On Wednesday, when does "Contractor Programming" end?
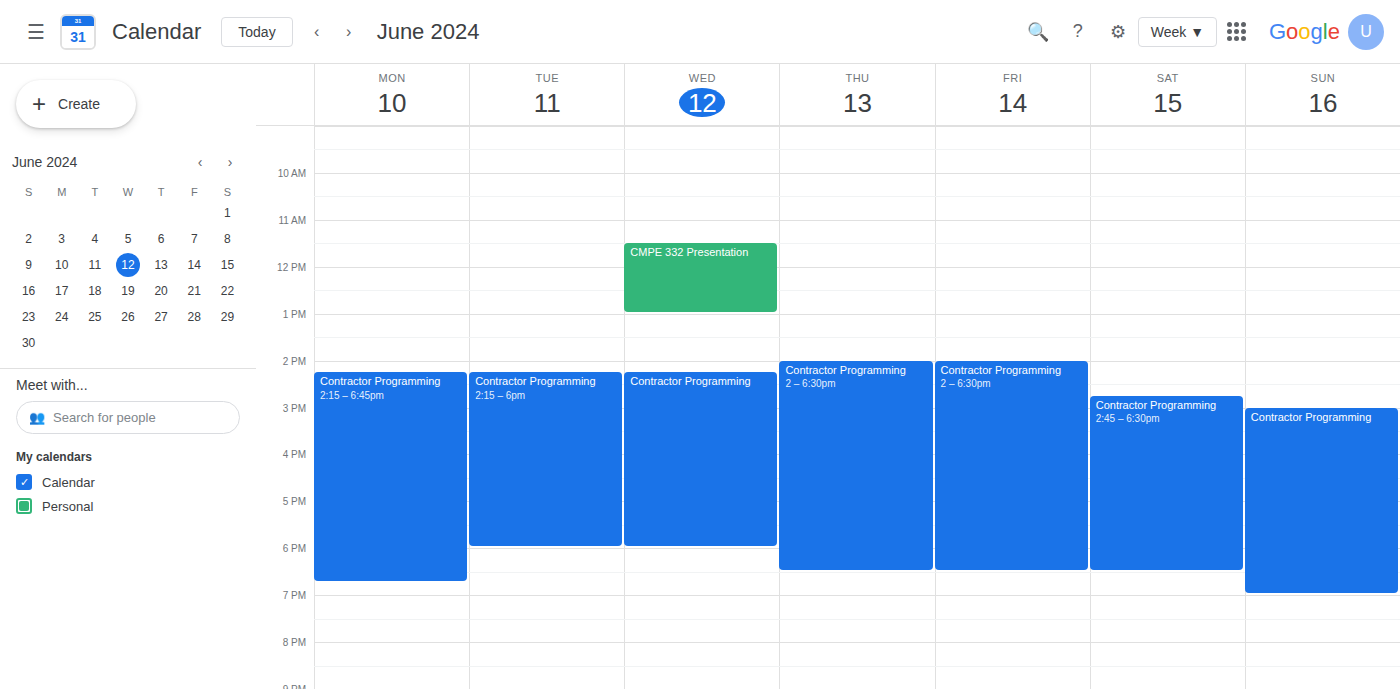
6:00 PM